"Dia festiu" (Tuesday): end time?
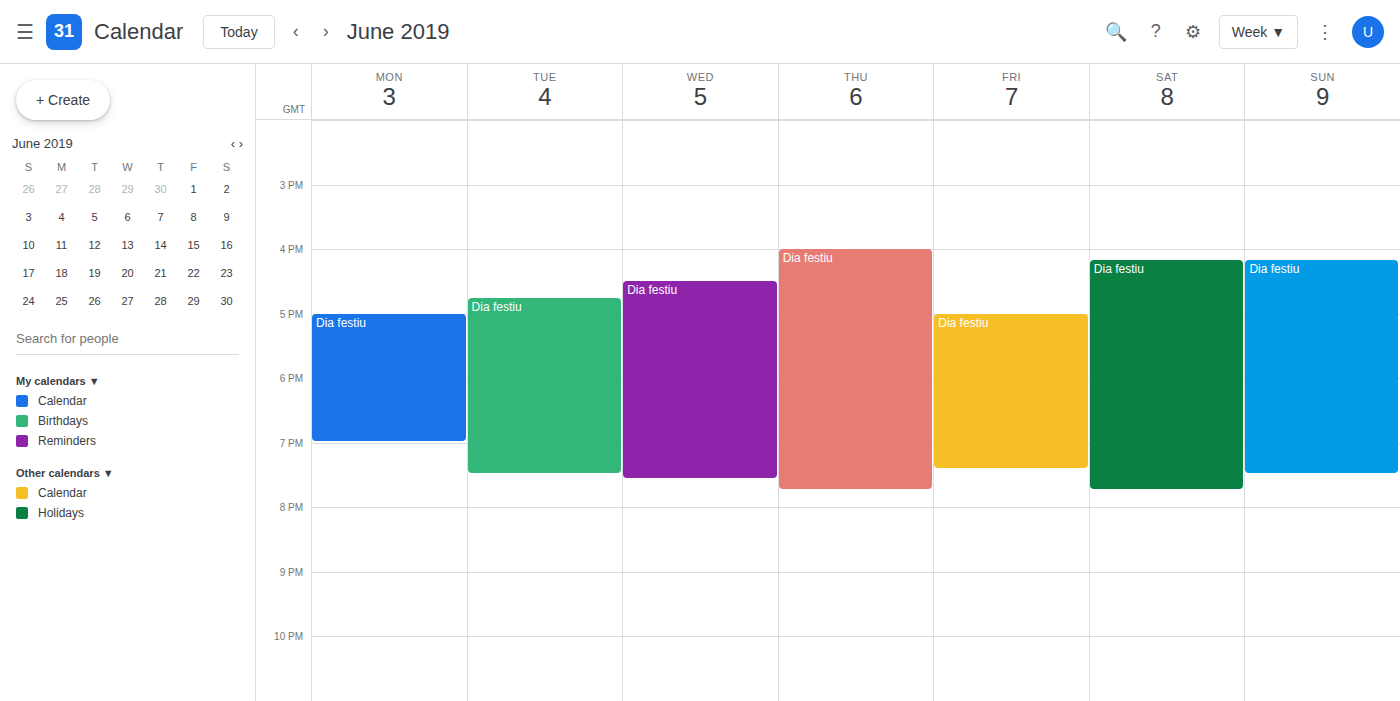
7:30 PM